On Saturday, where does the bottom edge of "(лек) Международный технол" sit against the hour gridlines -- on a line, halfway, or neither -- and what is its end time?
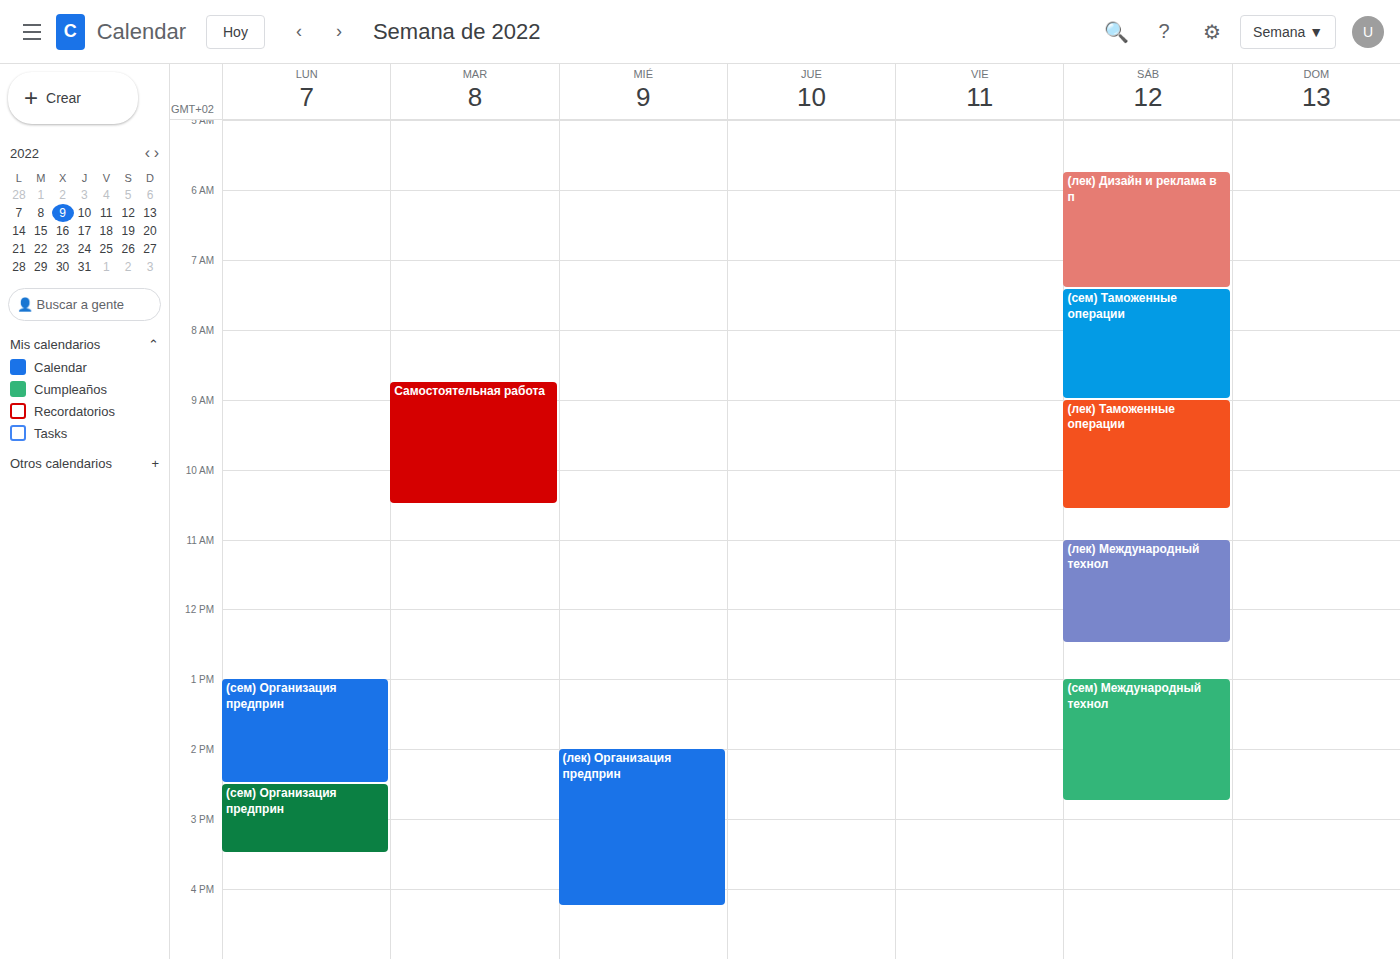
12:30 PM -- halfway between the 12 PM and 1 PM lines.